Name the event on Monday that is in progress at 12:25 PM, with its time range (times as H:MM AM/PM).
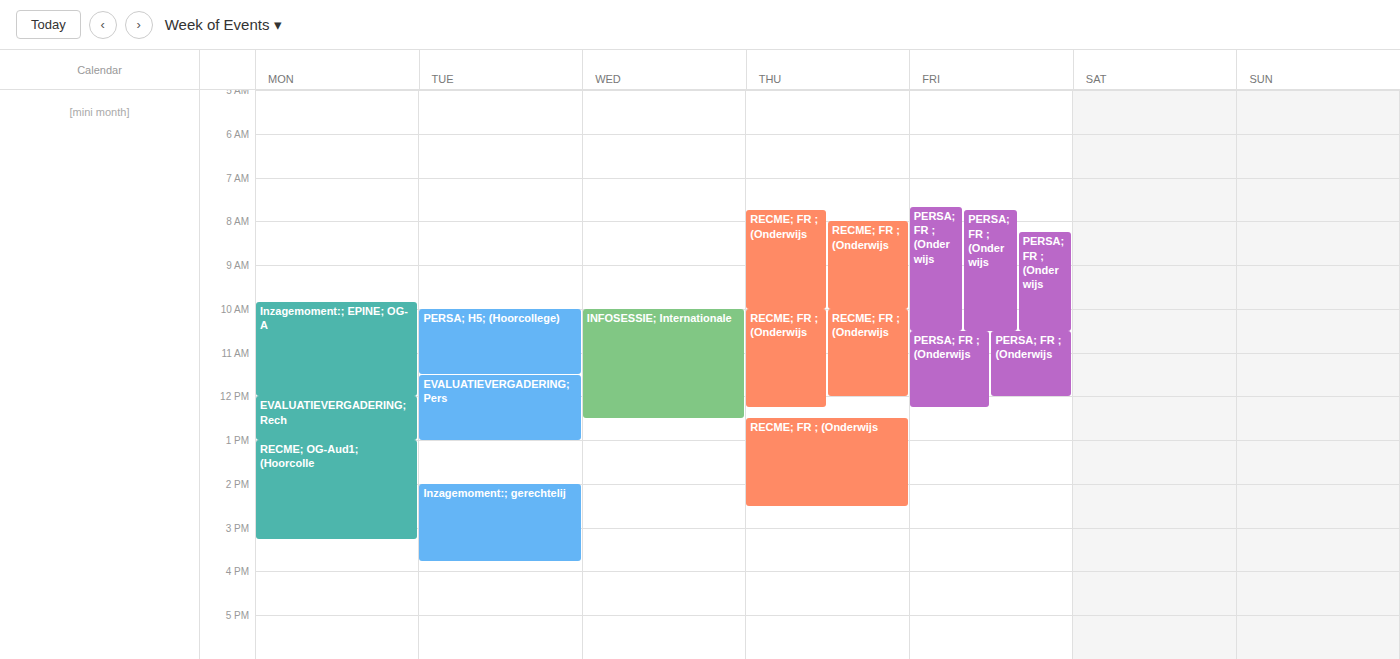
"EVALUATIEVERGADERING; Rech", 12:00 PM to 1:00 PM